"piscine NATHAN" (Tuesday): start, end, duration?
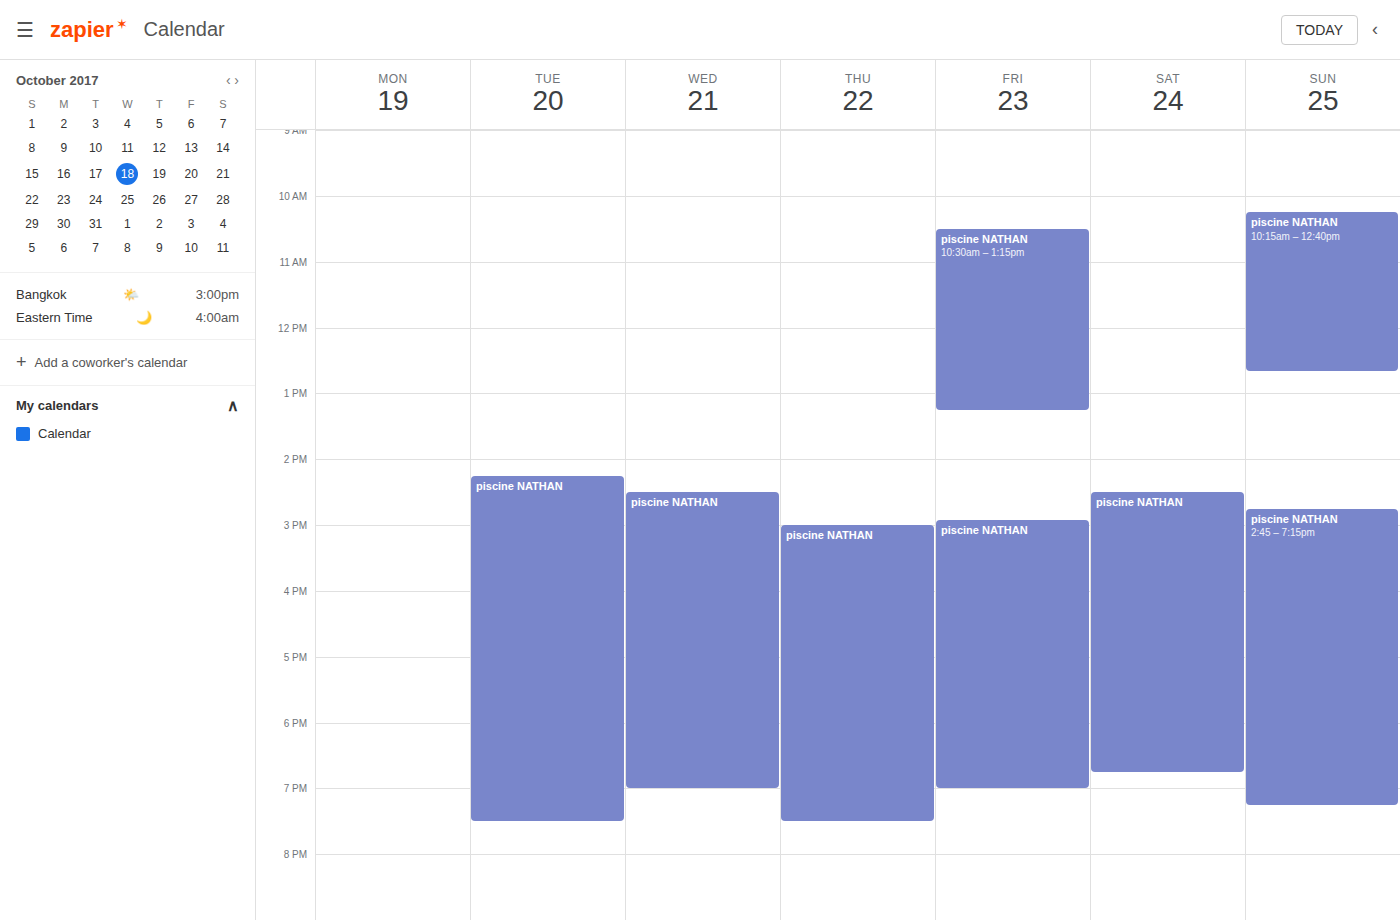
2:15 PM to 7:30 PM, 5 hours 15 minutes